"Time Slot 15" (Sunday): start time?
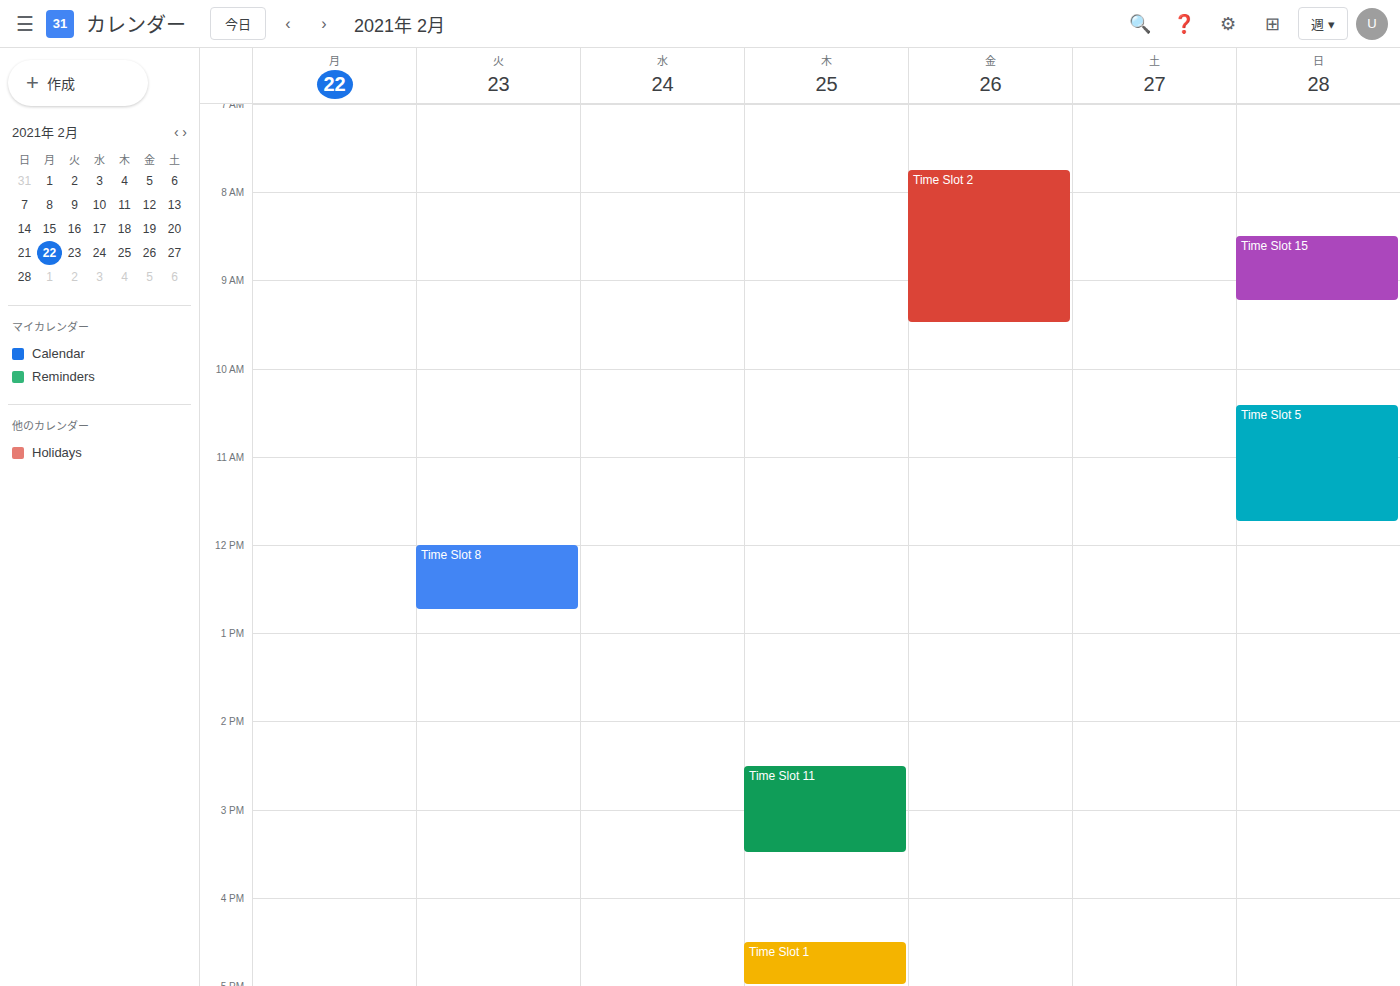
8:30 AM